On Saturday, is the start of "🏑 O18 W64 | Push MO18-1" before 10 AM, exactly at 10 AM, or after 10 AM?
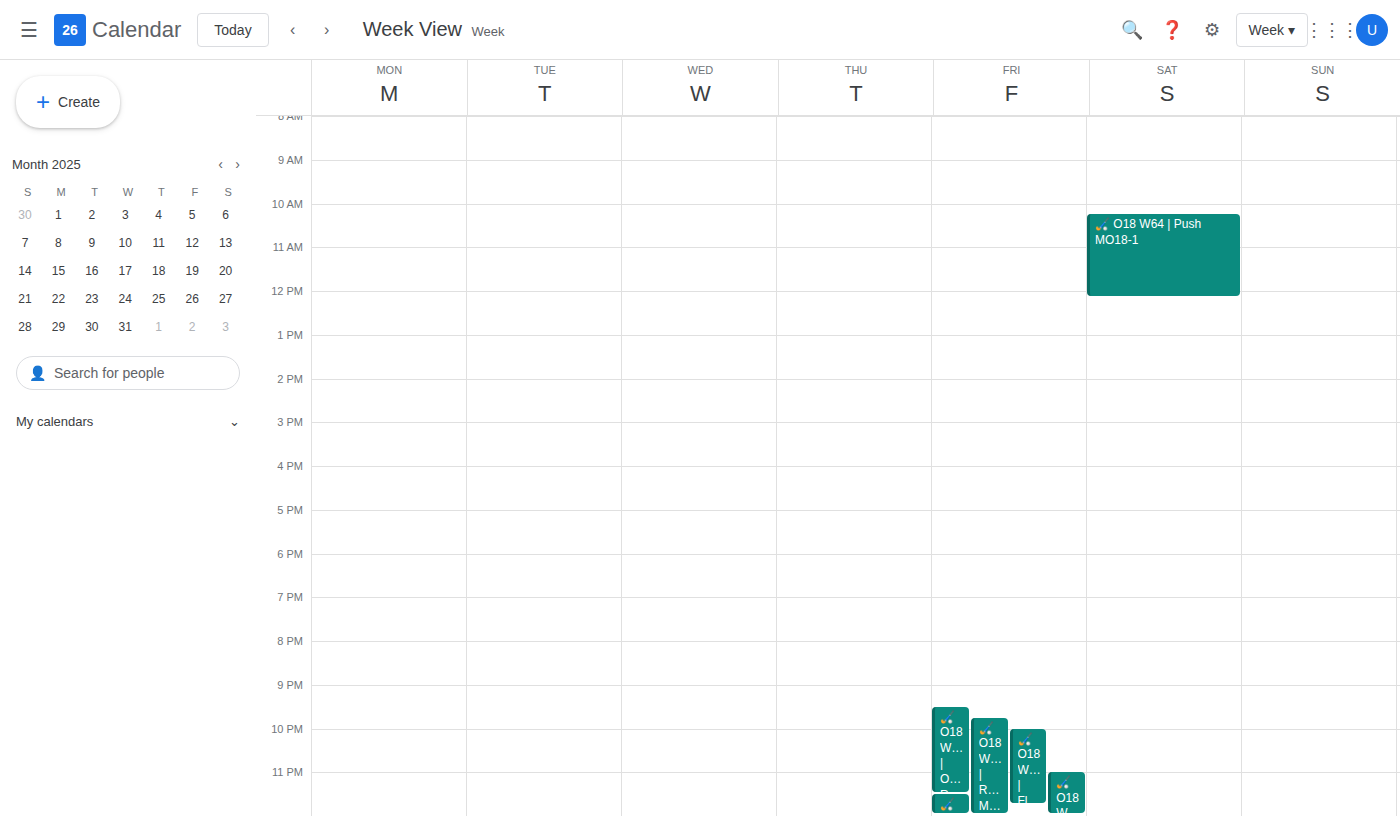
10:15 AM -- after 10 AM, 15 minutes below the 10 AM line.